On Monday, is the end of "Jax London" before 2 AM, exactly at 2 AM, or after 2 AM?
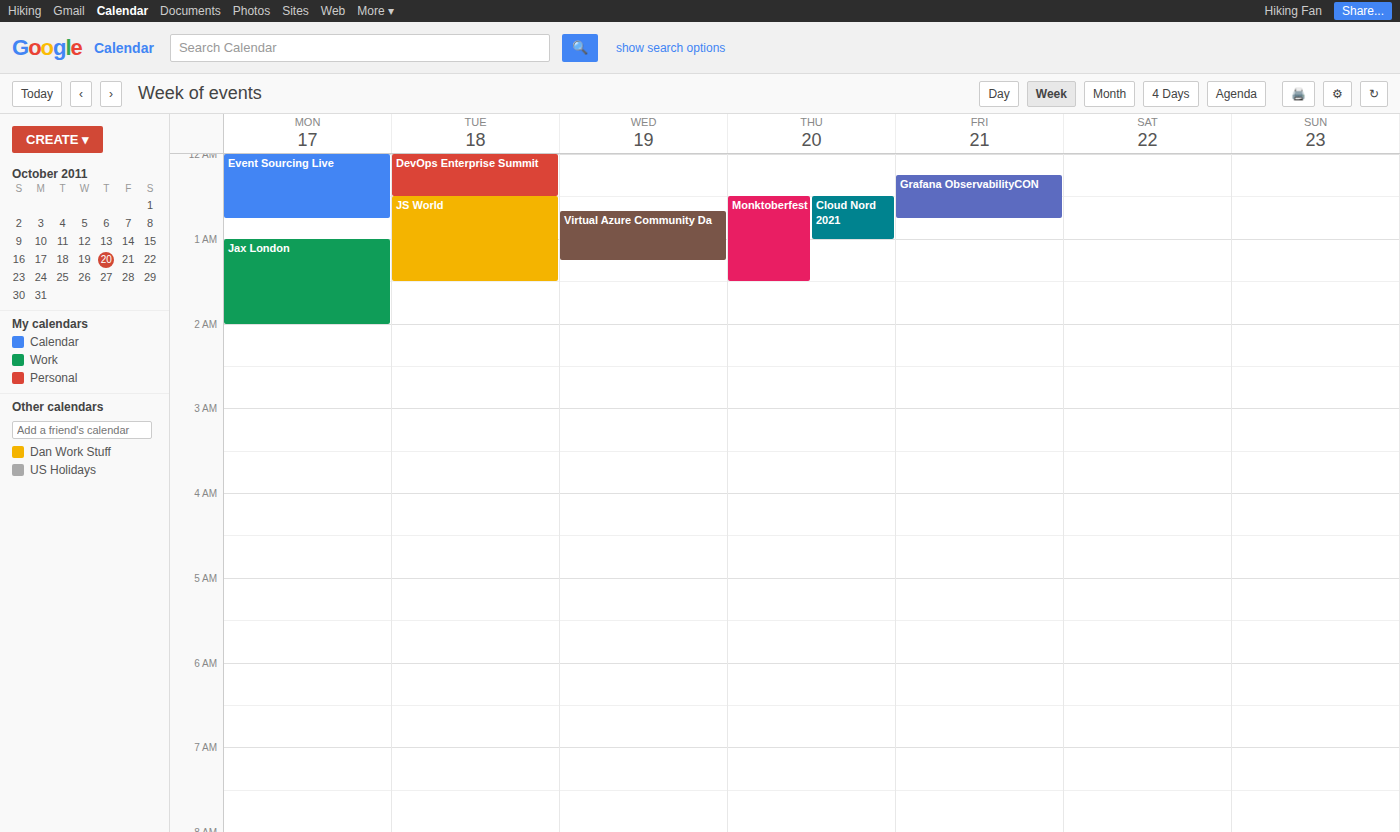
2:00 AM -- exactly at 2 AM, on the 2 AM line.